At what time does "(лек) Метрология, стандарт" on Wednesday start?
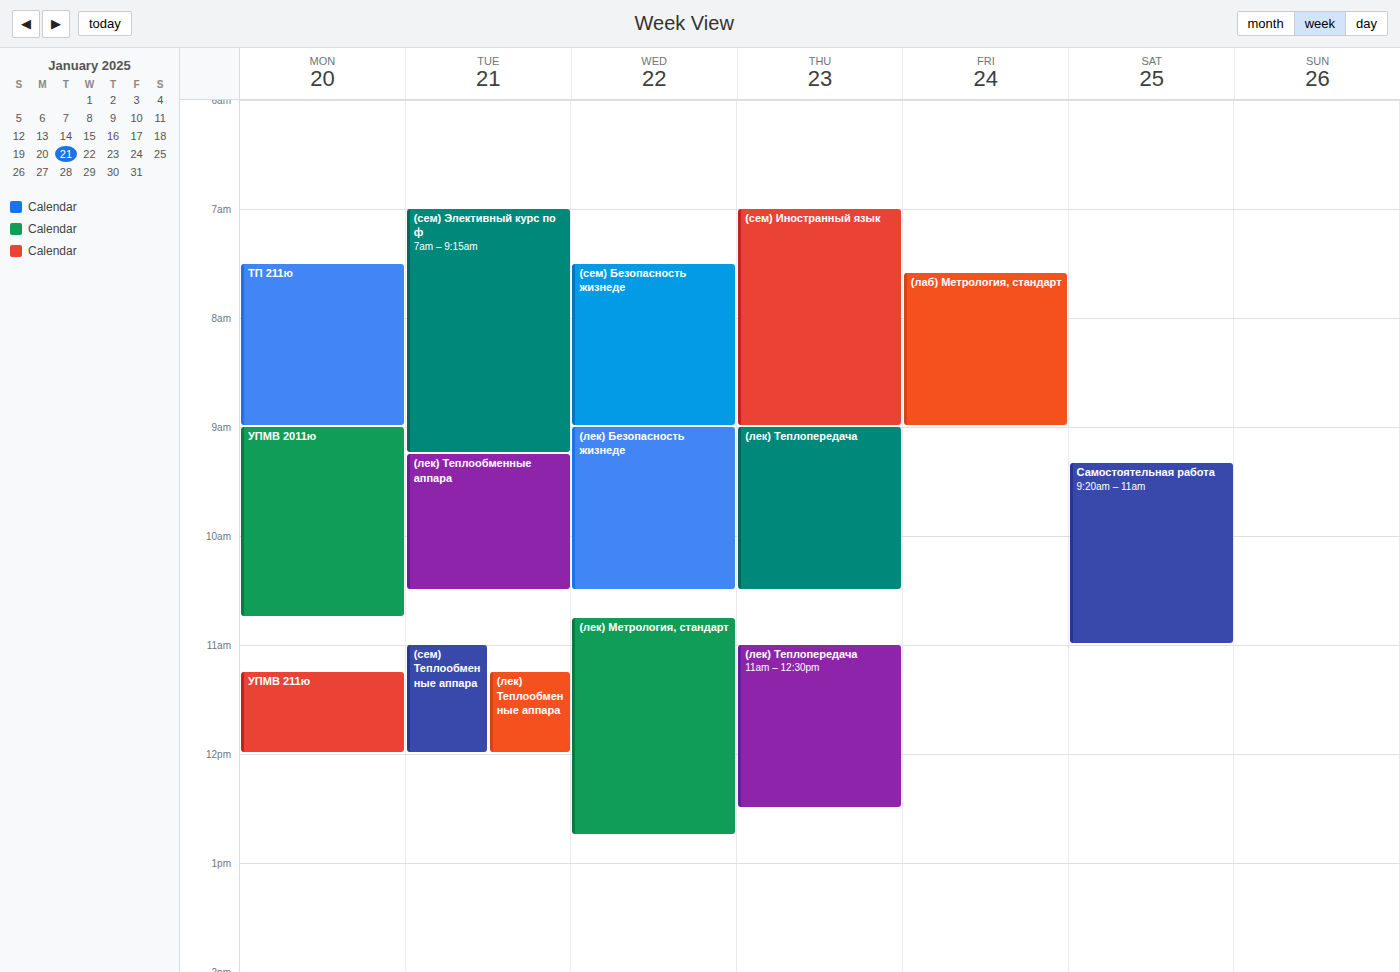
10:45 AM